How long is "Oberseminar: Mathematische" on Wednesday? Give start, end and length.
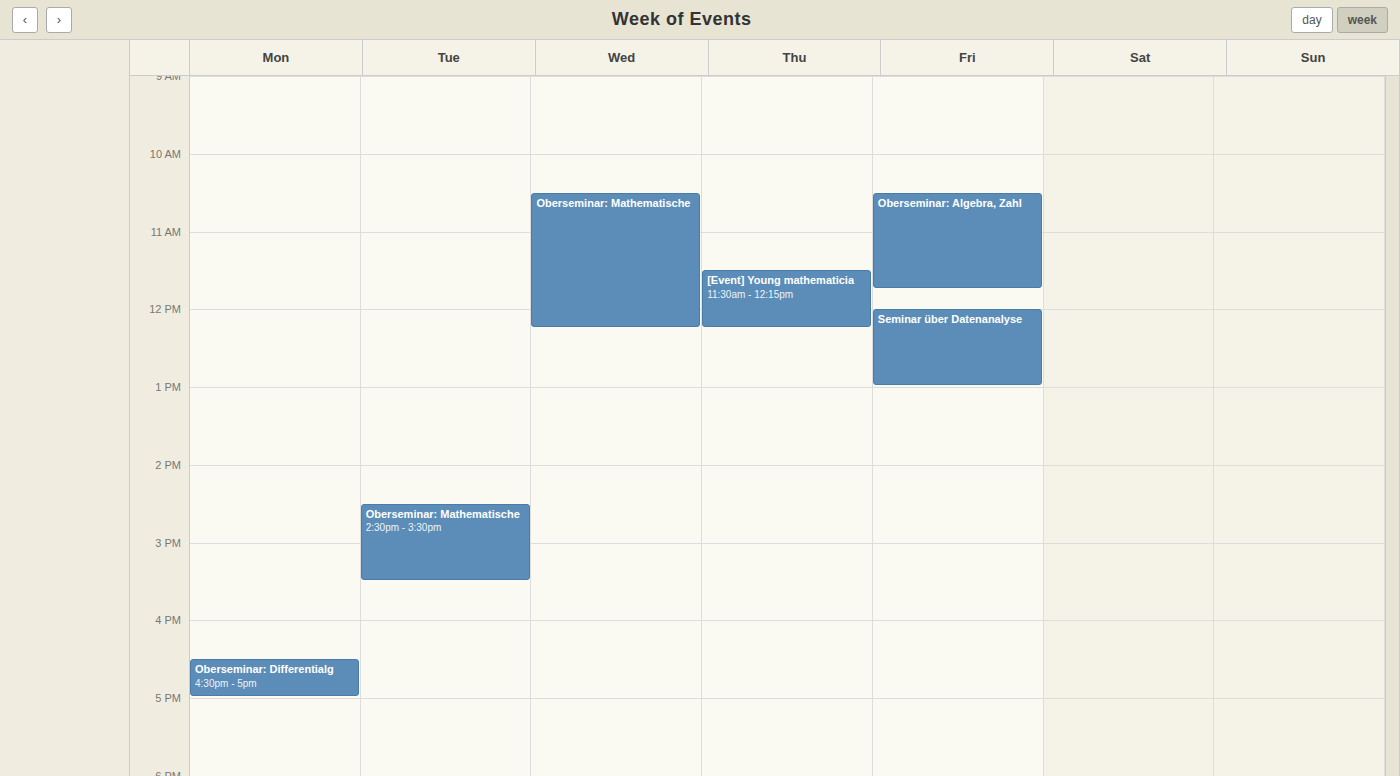
10:30 AM to 12:15 PM, 1 hour 45 minutes